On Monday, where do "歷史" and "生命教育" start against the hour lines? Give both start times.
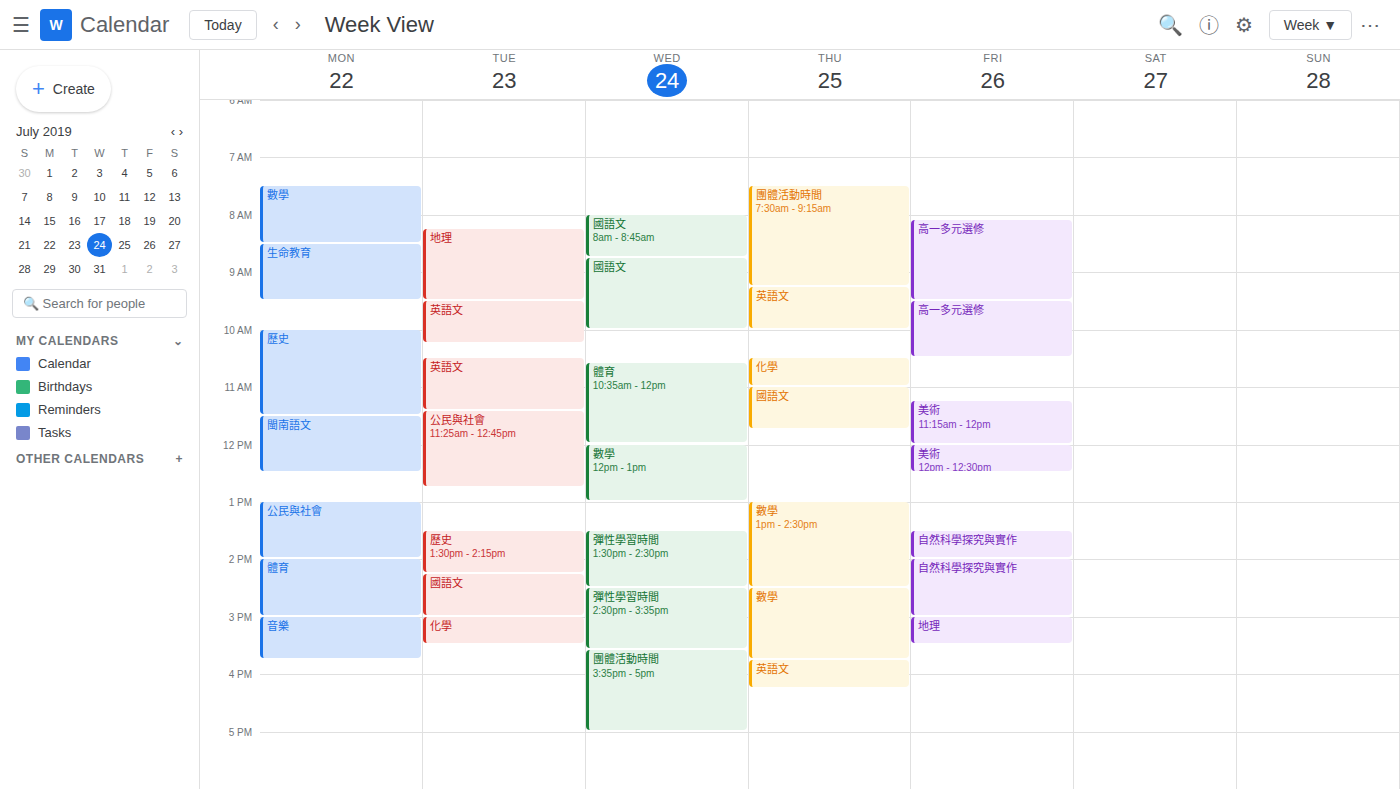
"歷史": 10:00 AM, exactly on the 10 AM line. "生命教育": 8:30 AM, halfway between the 8 AM and 9 AM lines.